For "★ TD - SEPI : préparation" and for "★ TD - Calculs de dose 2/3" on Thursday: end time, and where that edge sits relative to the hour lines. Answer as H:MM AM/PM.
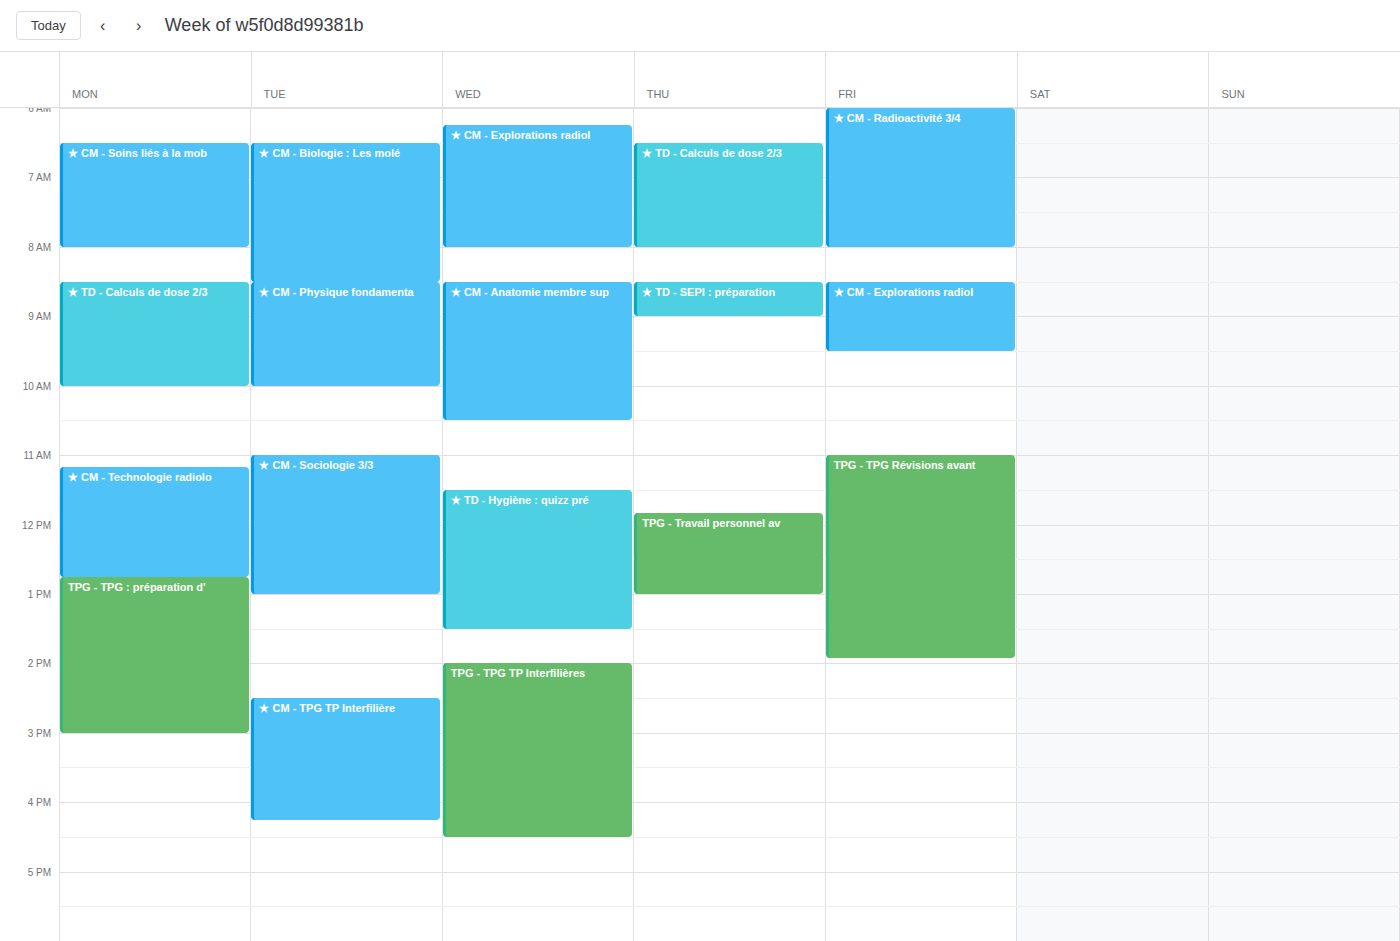
"★ TD - SEPI : préparation": 9:00 AM, exactly on the 9 AM line. "★ TD - Calculs de dose 2/3": 8:00 AM, exactly on the 8 AM line.